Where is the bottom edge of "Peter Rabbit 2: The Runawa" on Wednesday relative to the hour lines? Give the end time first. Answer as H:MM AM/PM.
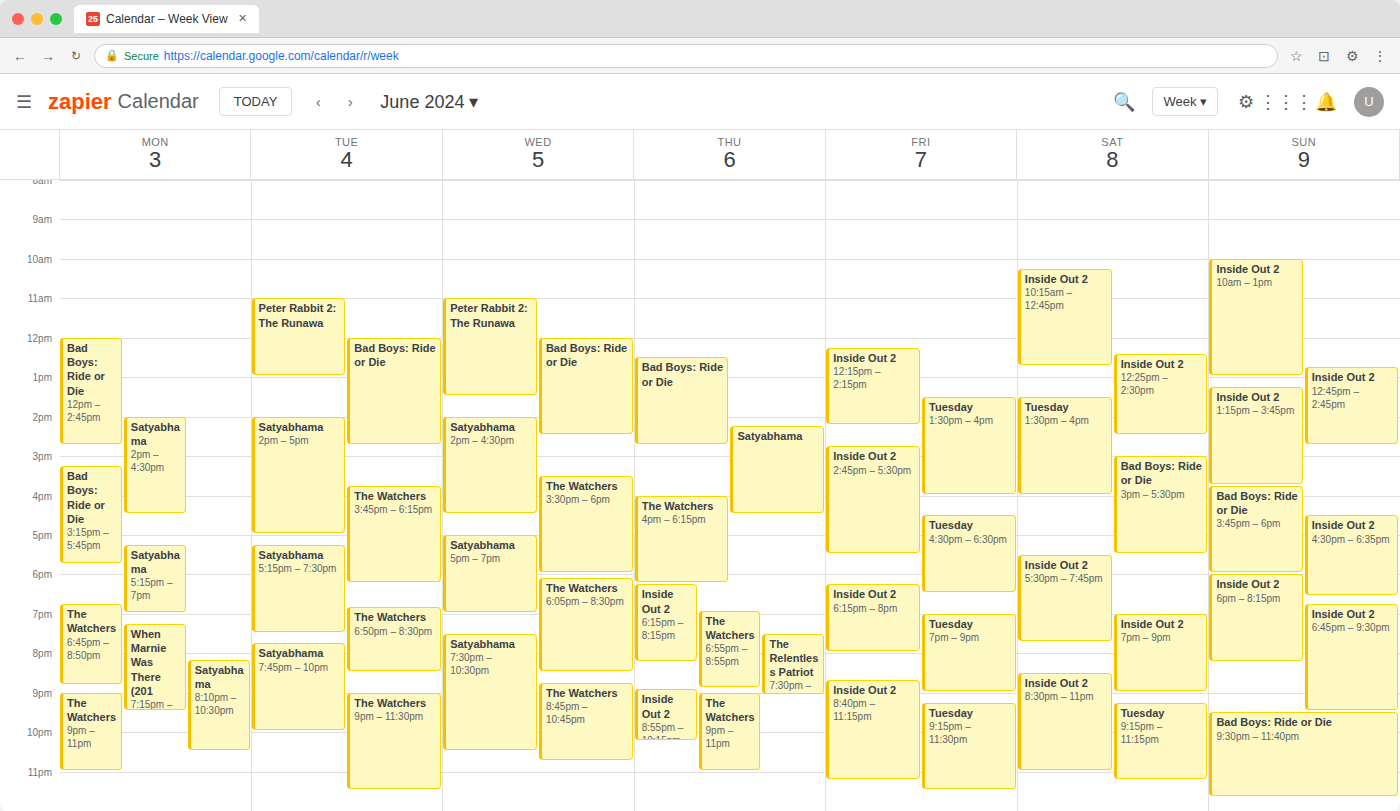
1:30 PM -- halfway between the 1 PM and 2 PM lines.